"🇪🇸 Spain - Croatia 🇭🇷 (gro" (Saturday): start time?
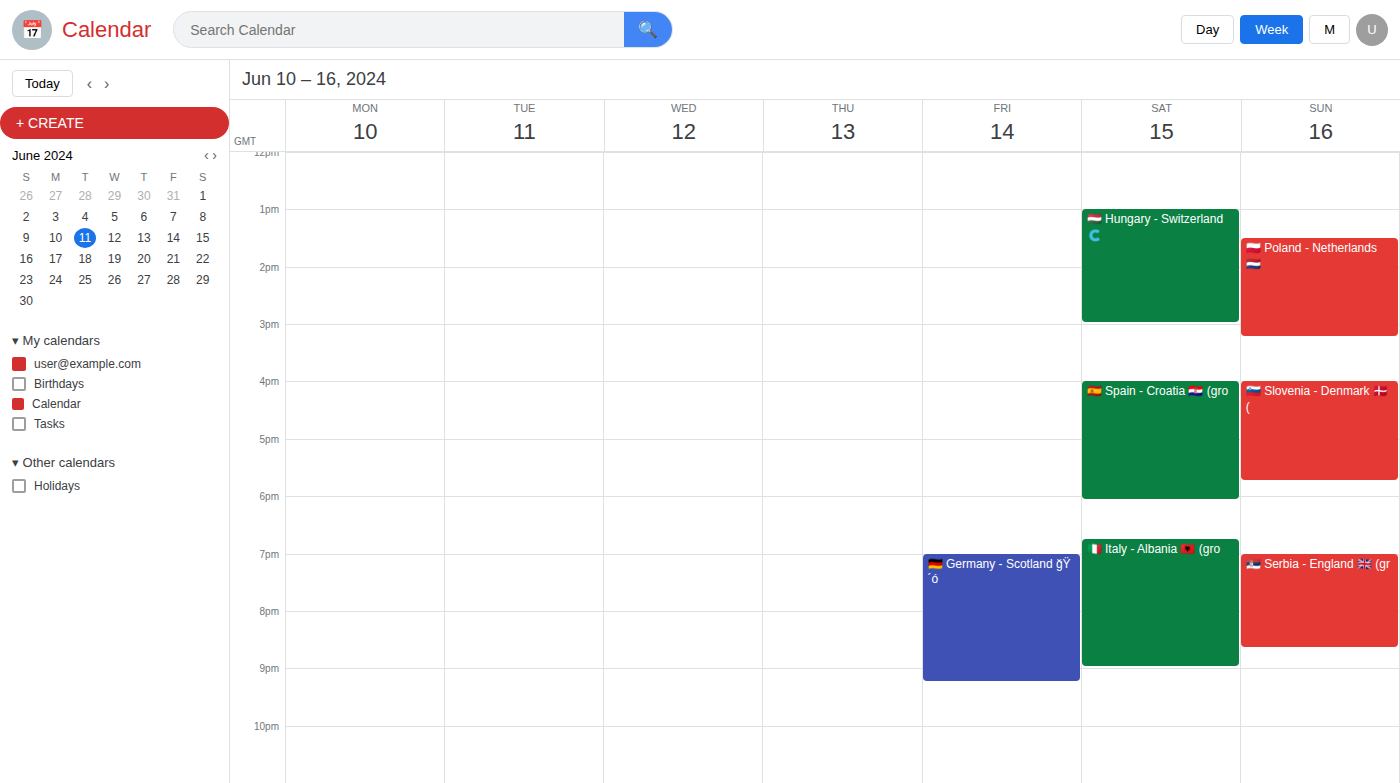
4:00 PM